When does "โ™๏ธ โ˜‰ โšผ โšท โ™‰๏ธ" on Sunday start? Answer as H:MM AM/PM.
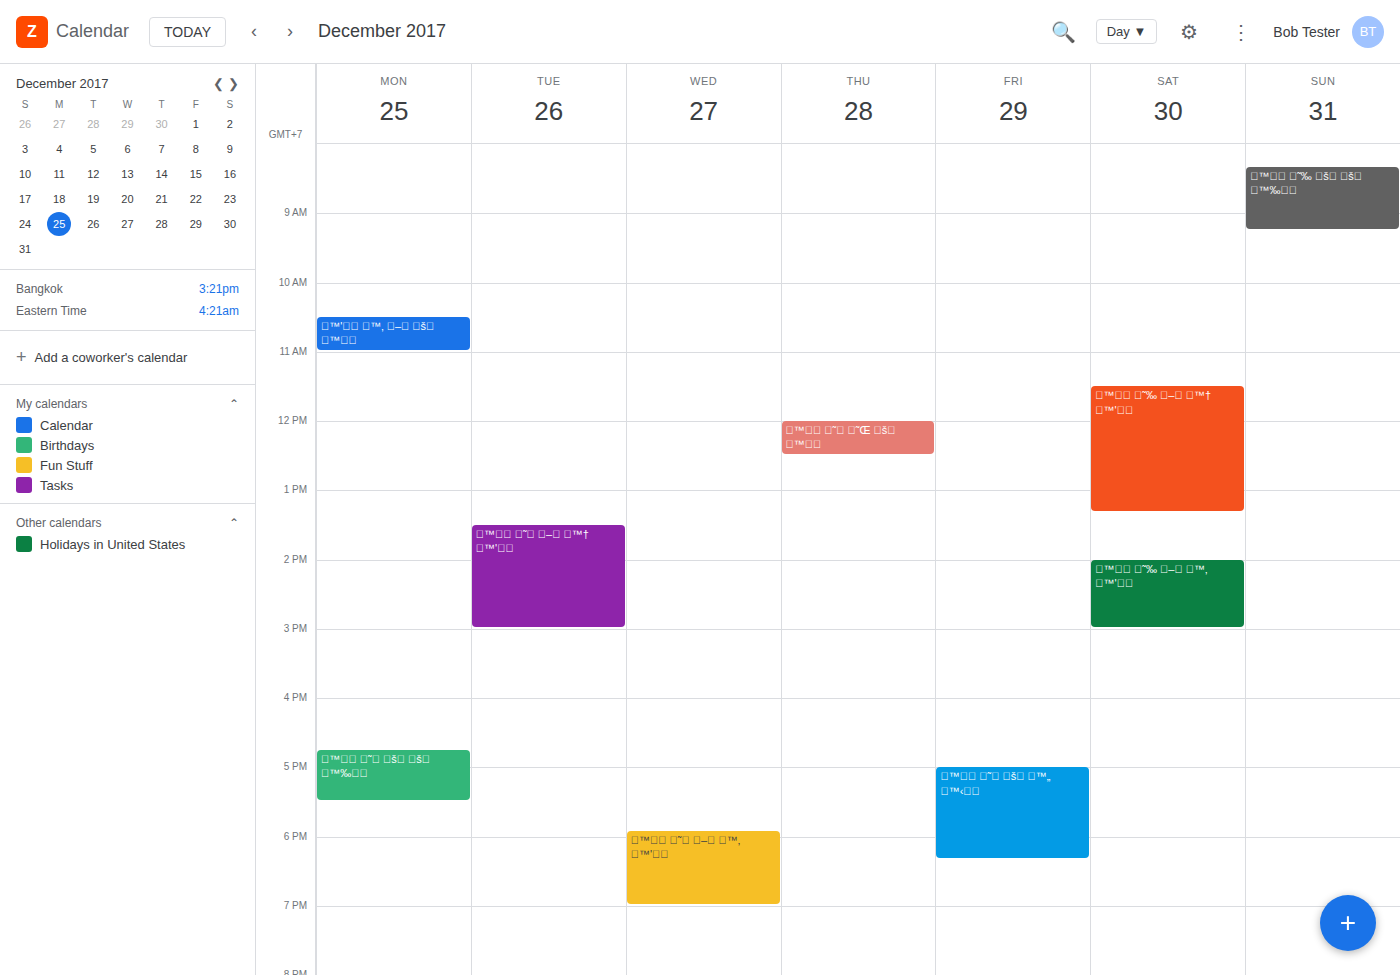
8:20 AM